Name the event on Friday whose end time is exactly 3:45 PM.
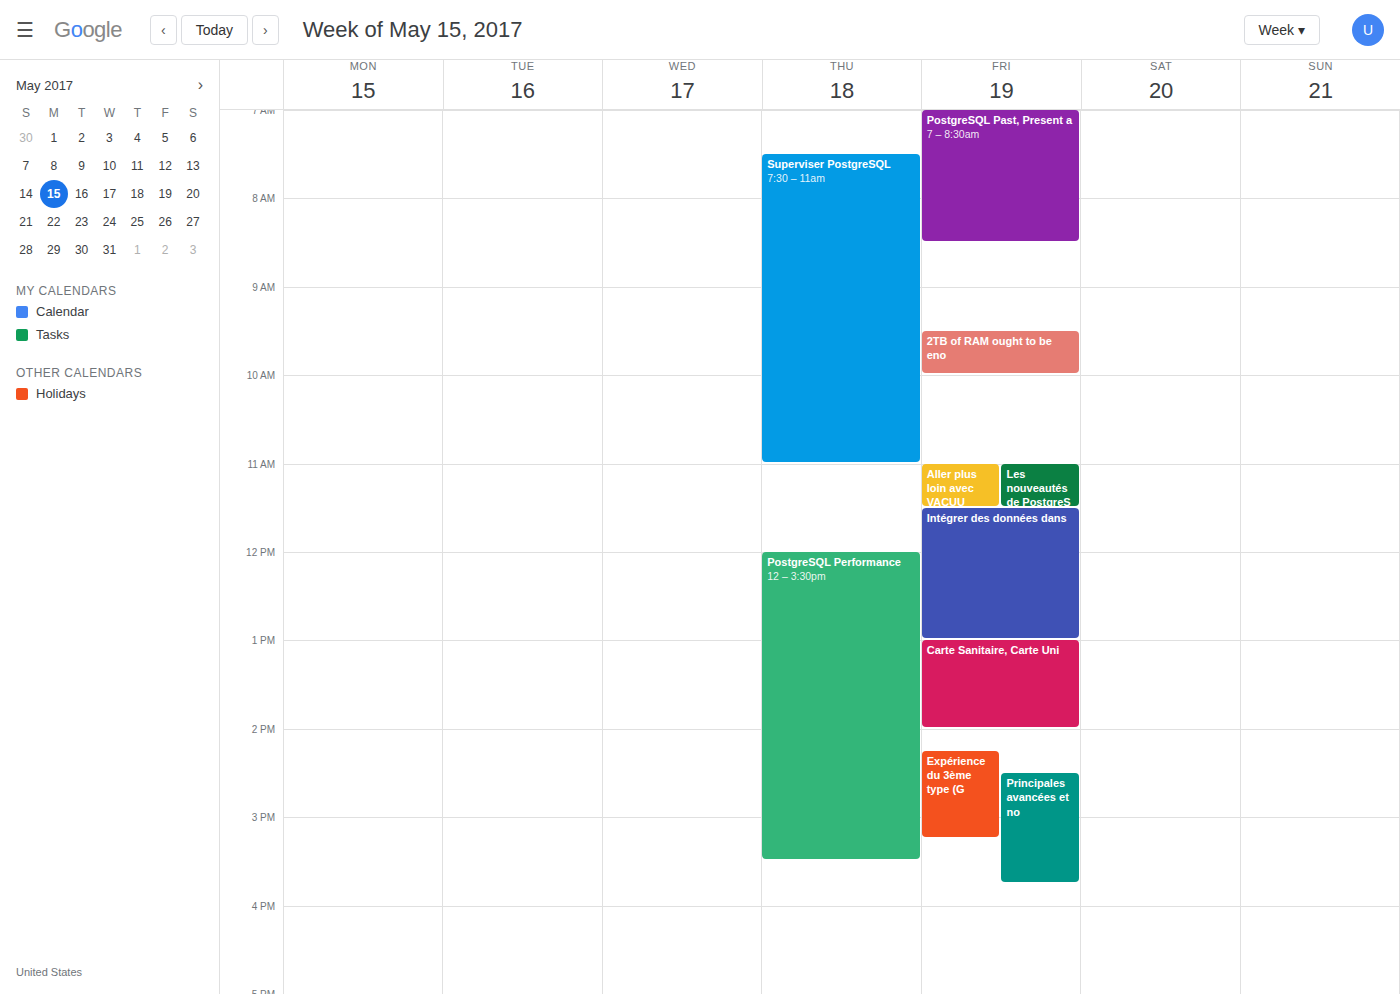
"Principales avancées et no"